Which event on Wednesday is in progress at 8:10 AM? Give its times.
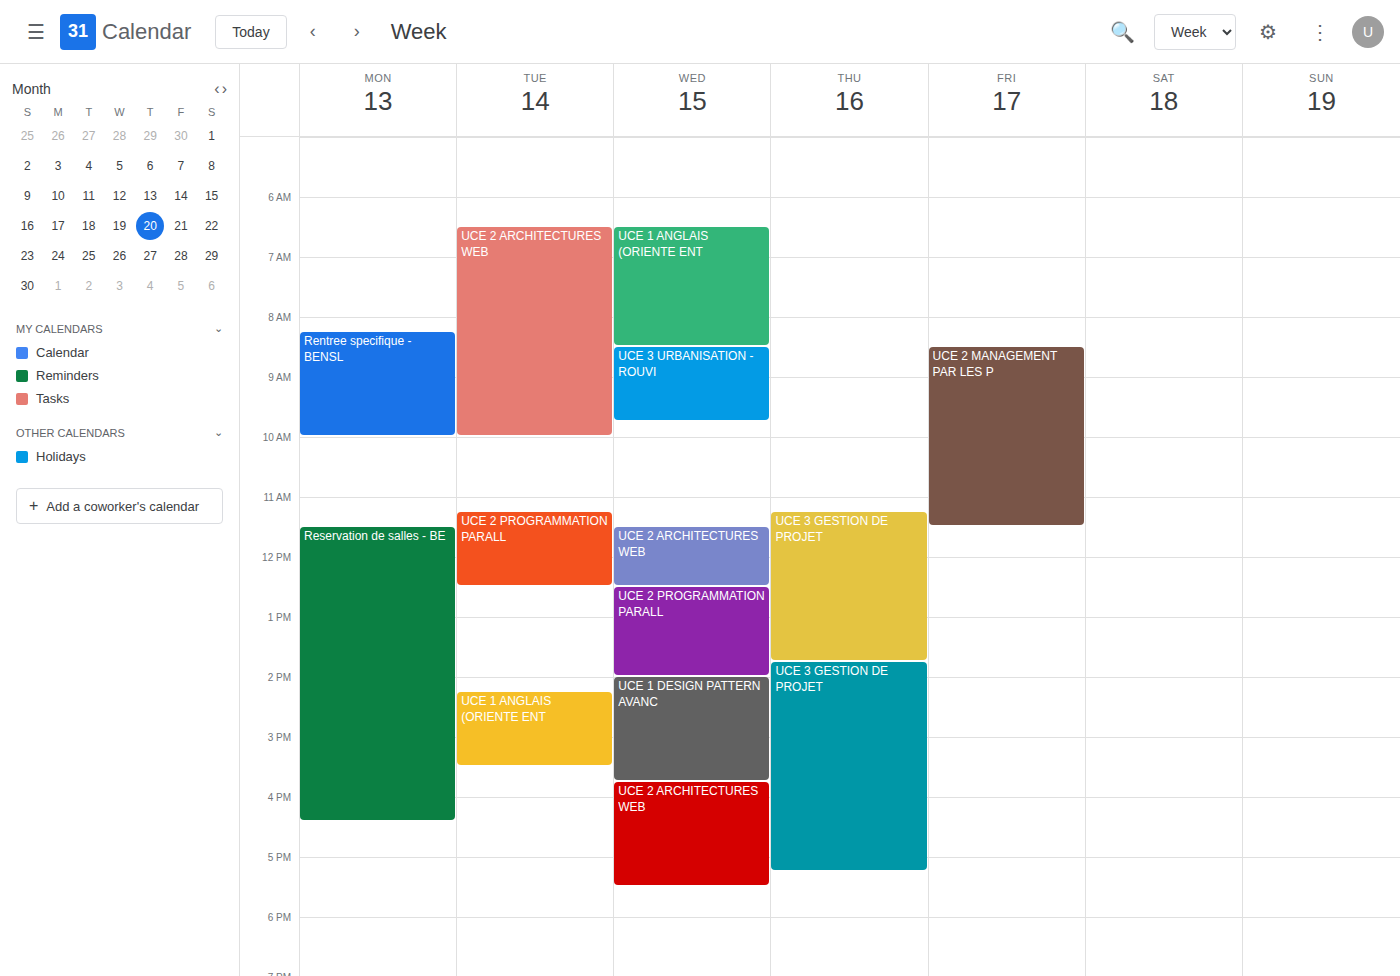
"UCE 1 ANGLAIS (ORIENTE ENT", 6:30 AM to 8:30 AM